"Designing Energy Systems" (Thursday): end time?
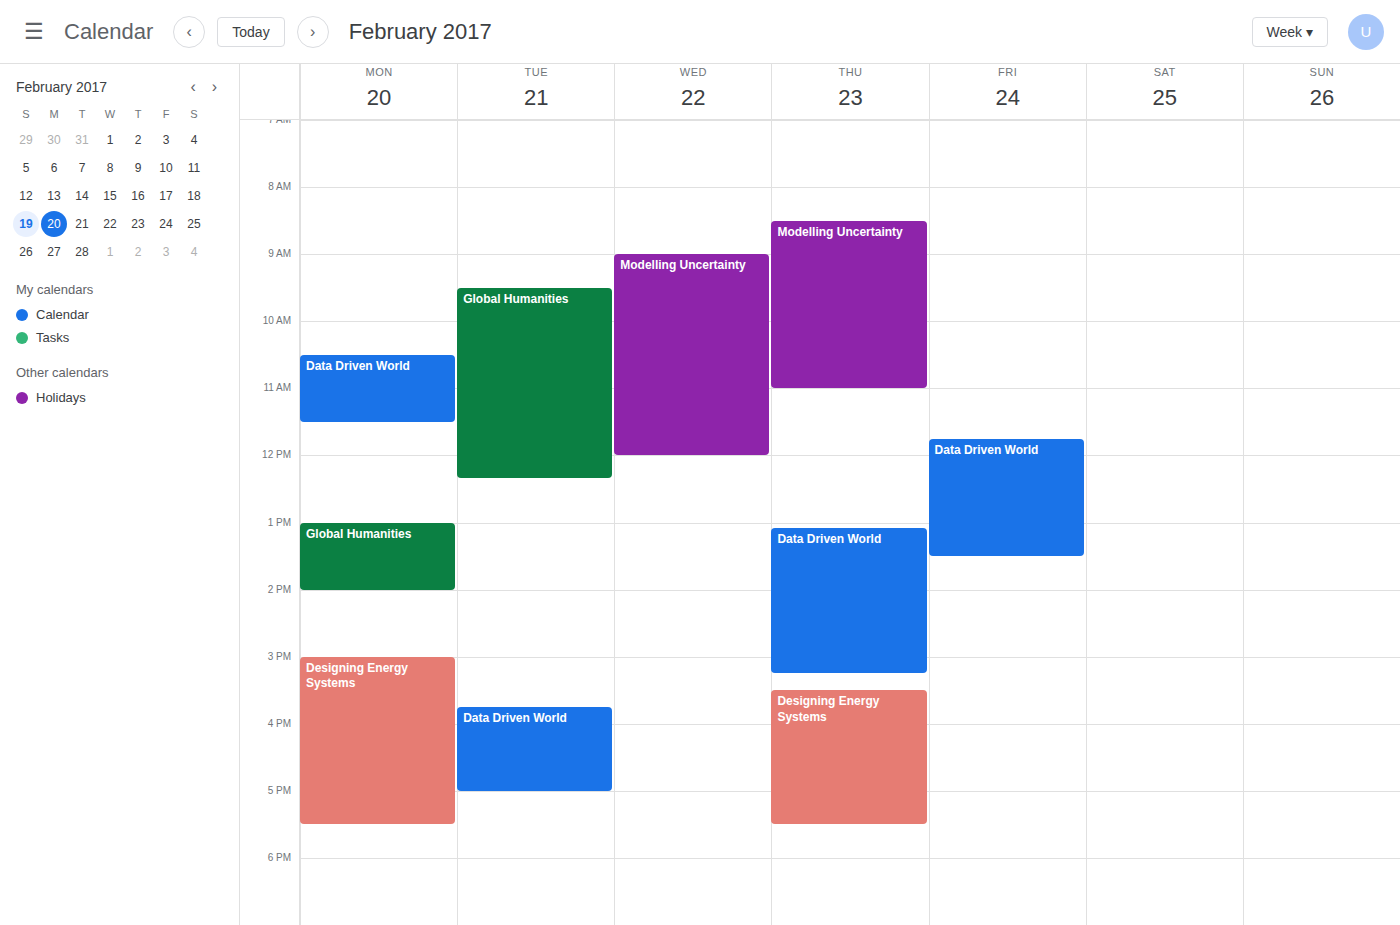
5:30 PM